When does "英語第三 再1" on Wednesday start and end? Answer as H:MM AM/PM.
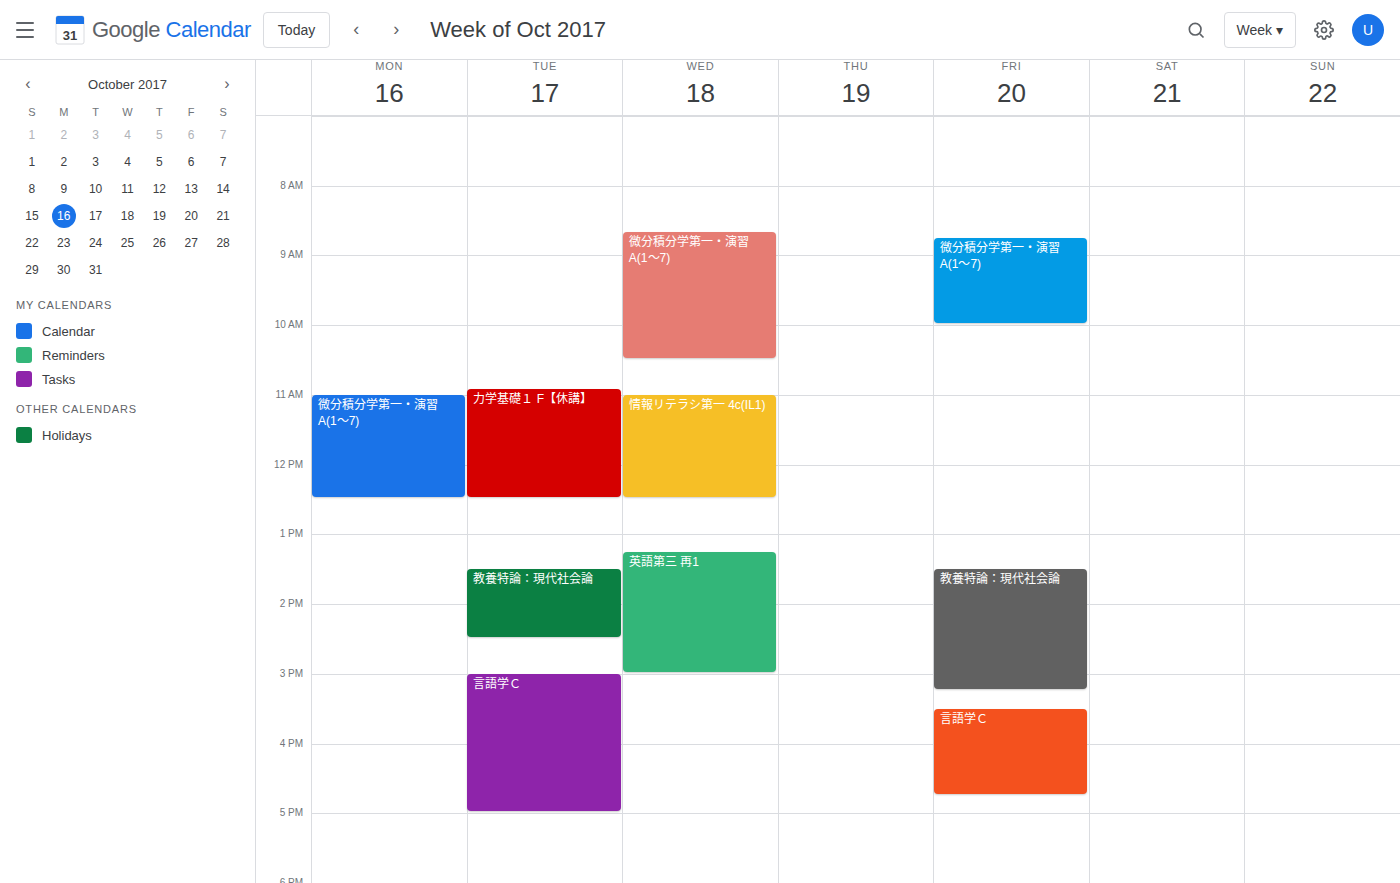
1:15 PM to 3:00 PM